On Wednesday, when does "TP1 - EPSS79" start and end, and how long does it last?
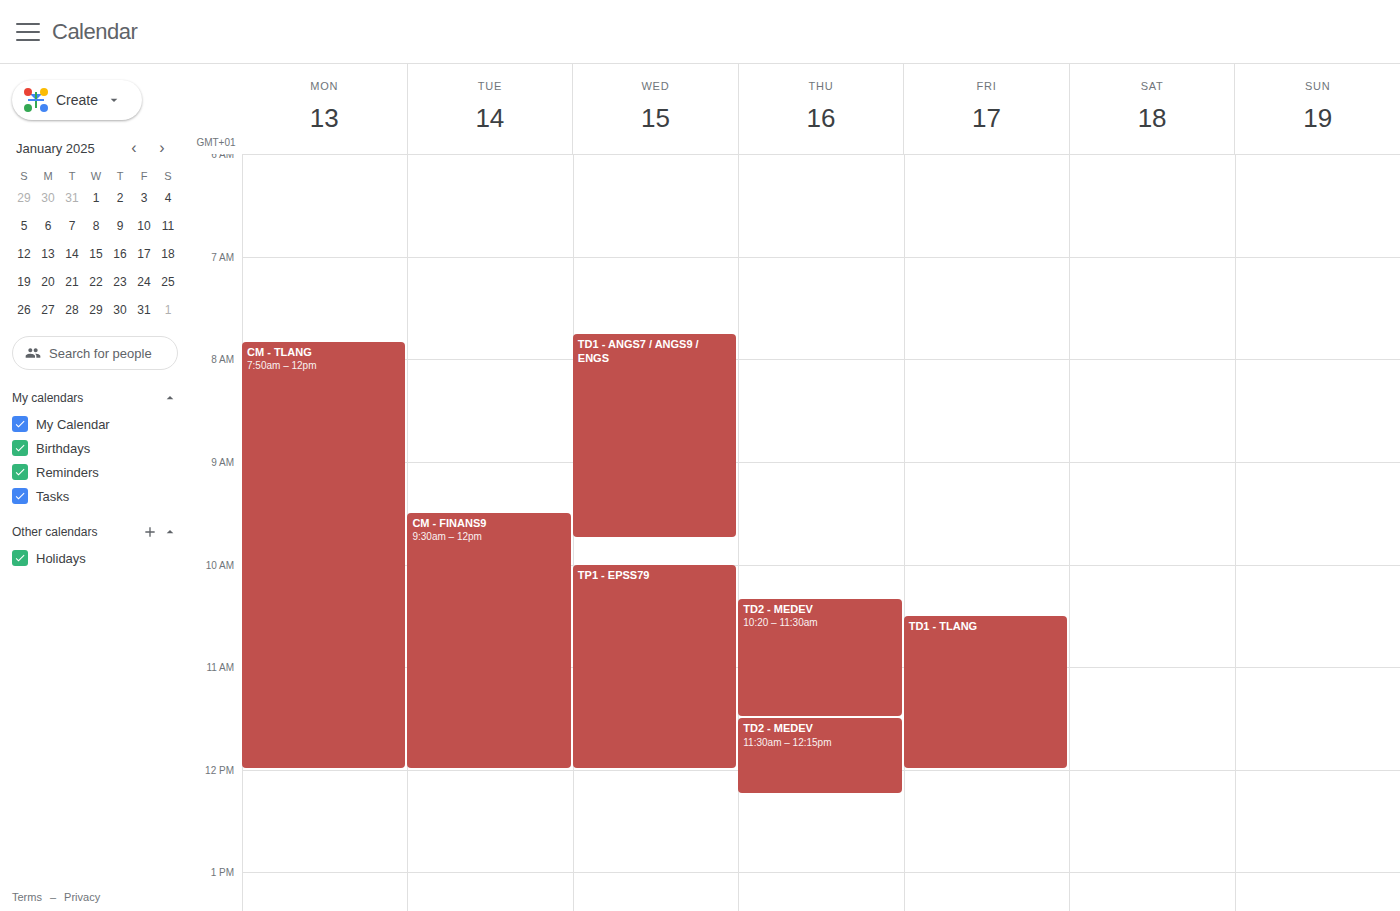
10:00 AM to 12:00 PM, 2 hours